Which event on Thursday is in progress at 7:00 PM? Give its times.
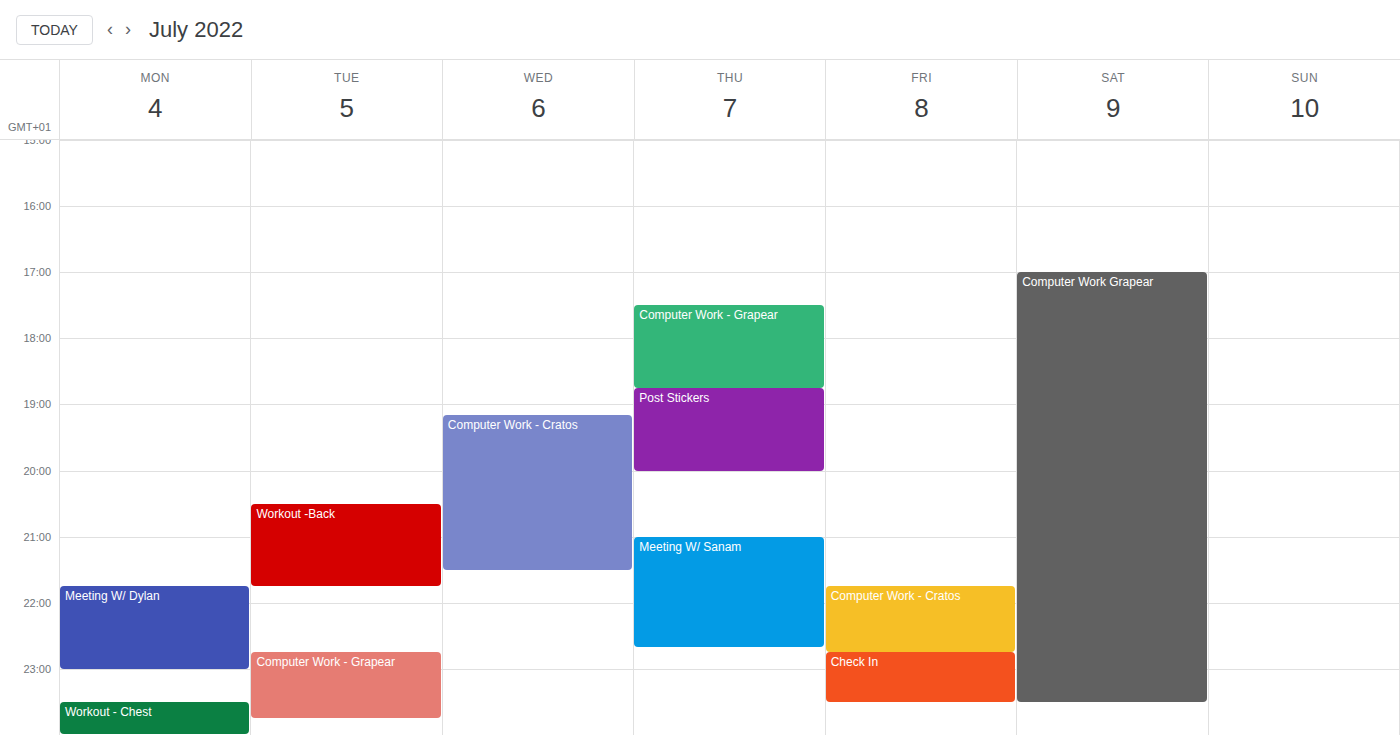
"Post Stickers", 6:45 PM to 8:00 PM